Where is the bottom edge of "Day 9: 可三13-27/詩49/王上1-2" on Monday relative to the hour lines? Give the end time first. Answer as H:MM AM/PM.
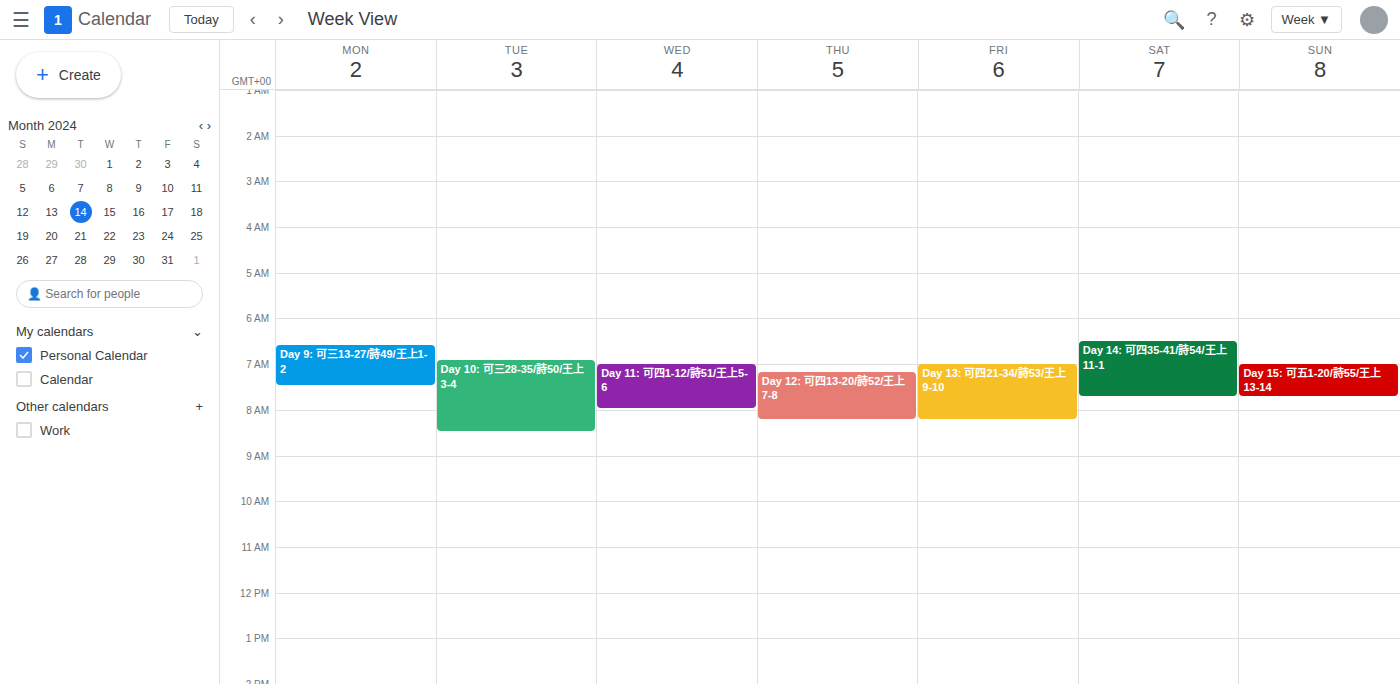
7:30 AM -- halfway between the 7 AM and 8 AM lines.